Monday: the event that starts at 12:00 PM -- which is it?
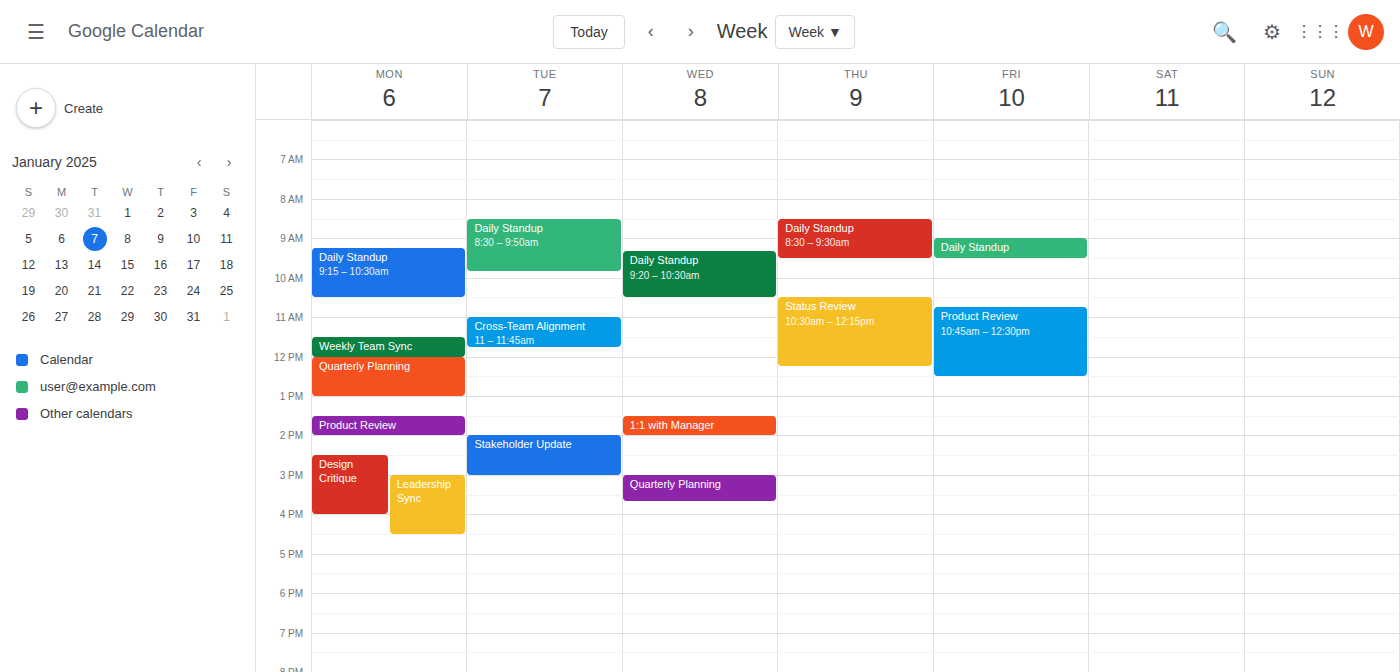
"Quarterly Planning"